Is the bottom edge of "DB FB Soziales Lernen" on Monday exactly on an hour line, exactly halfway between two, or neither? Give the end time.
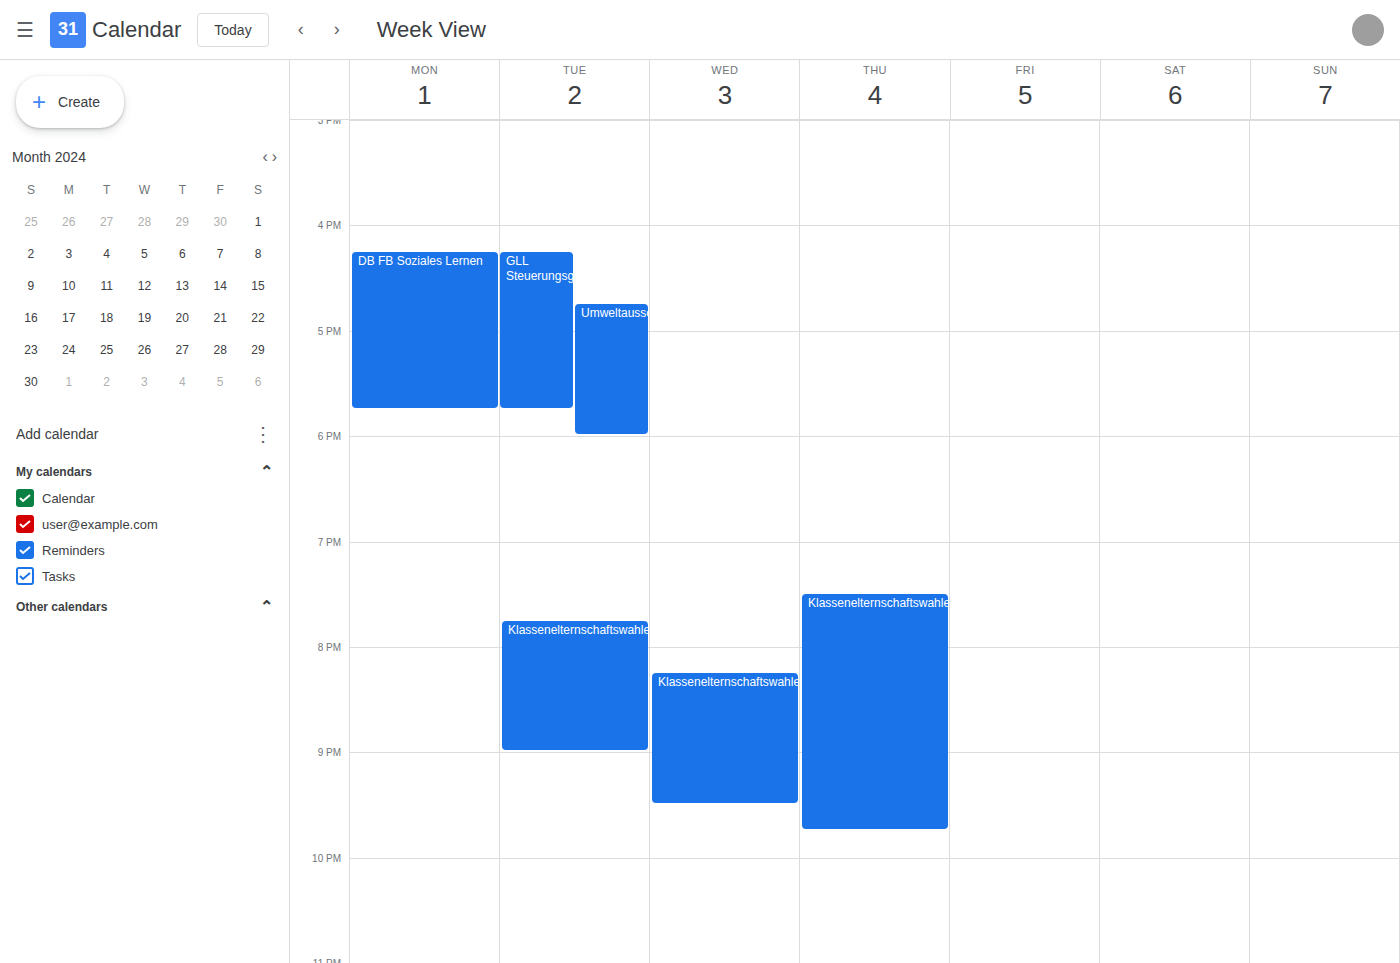
5:45 PM -- neither: three quarters of the way from the 5 PM line to the 6 PM line.